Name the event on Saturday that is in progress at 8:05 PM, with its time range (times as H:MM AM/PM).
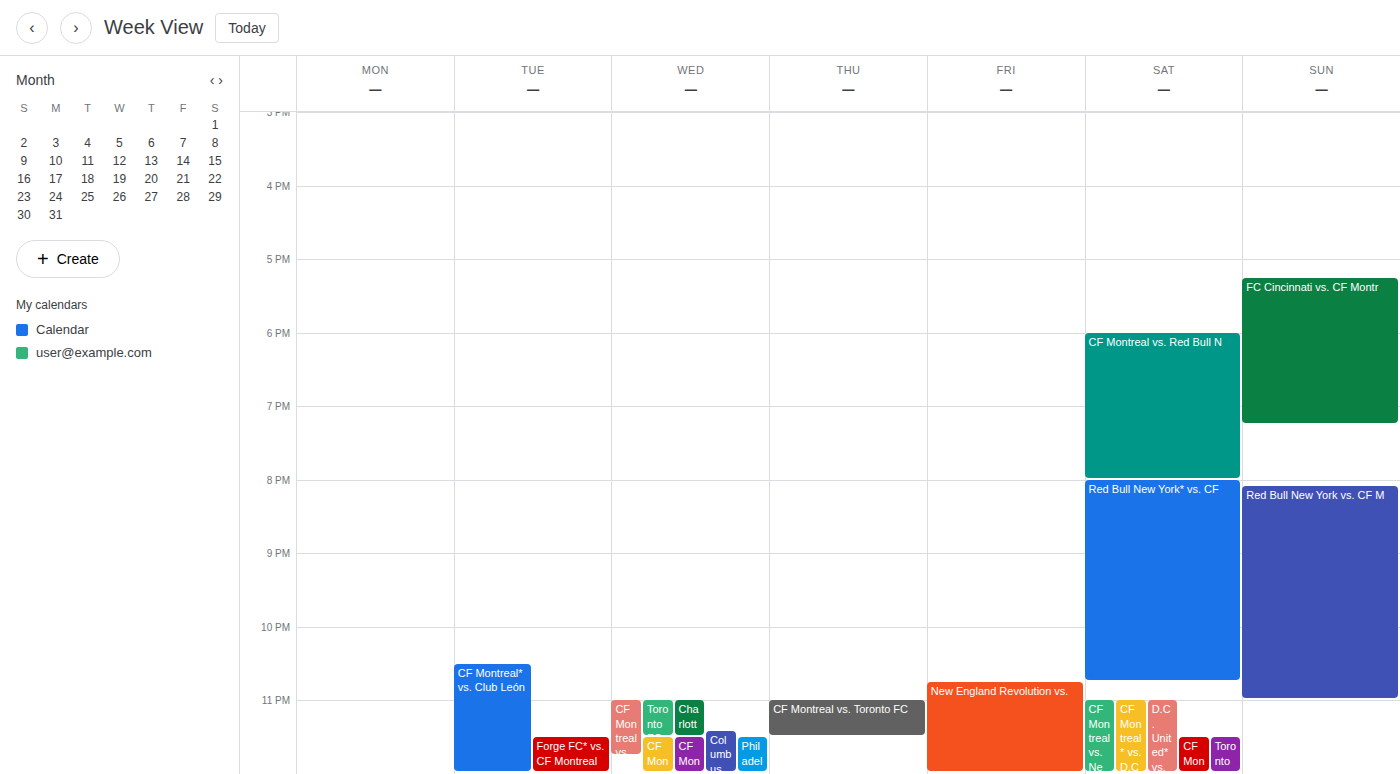
"Red Bull New York* vs. CF", 8:00 PM to 10:45 PM